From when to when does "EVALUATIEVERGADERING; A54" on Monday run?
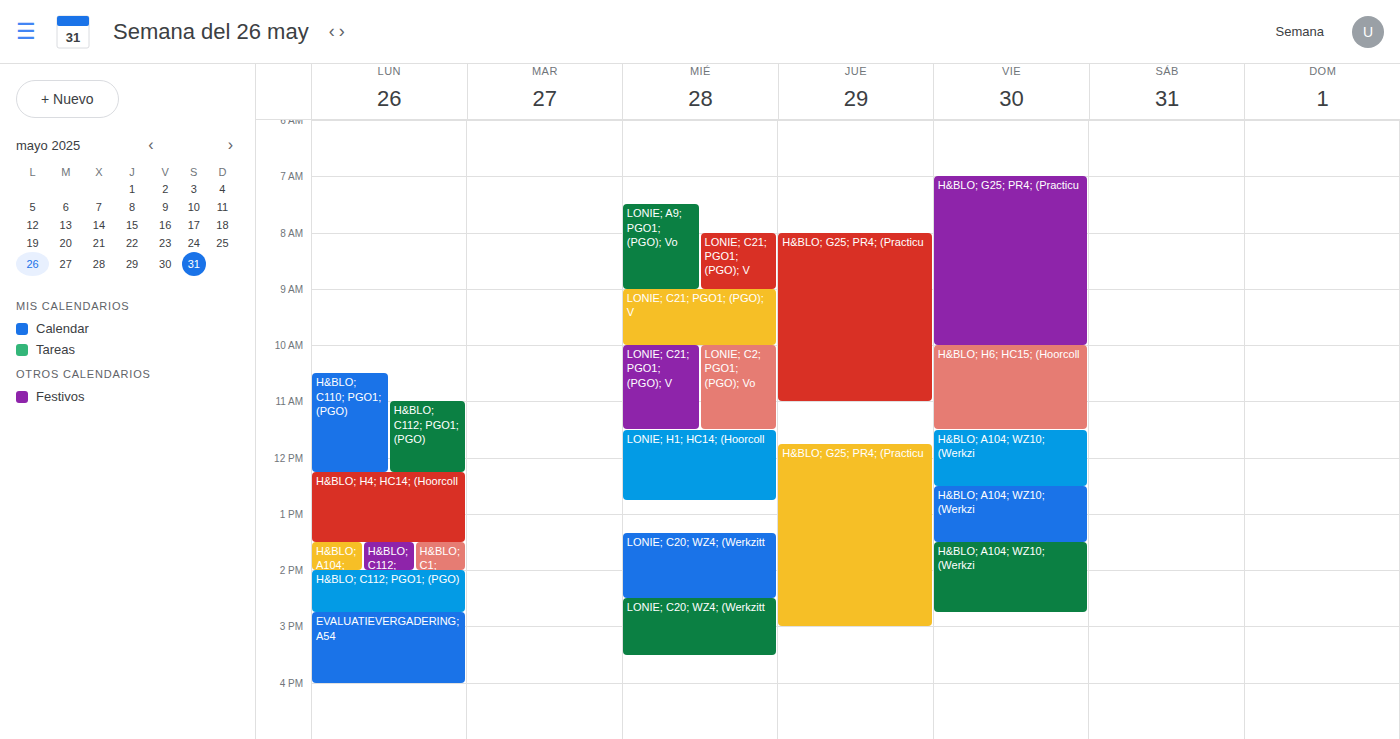
2:45 PM to 4:00 PM